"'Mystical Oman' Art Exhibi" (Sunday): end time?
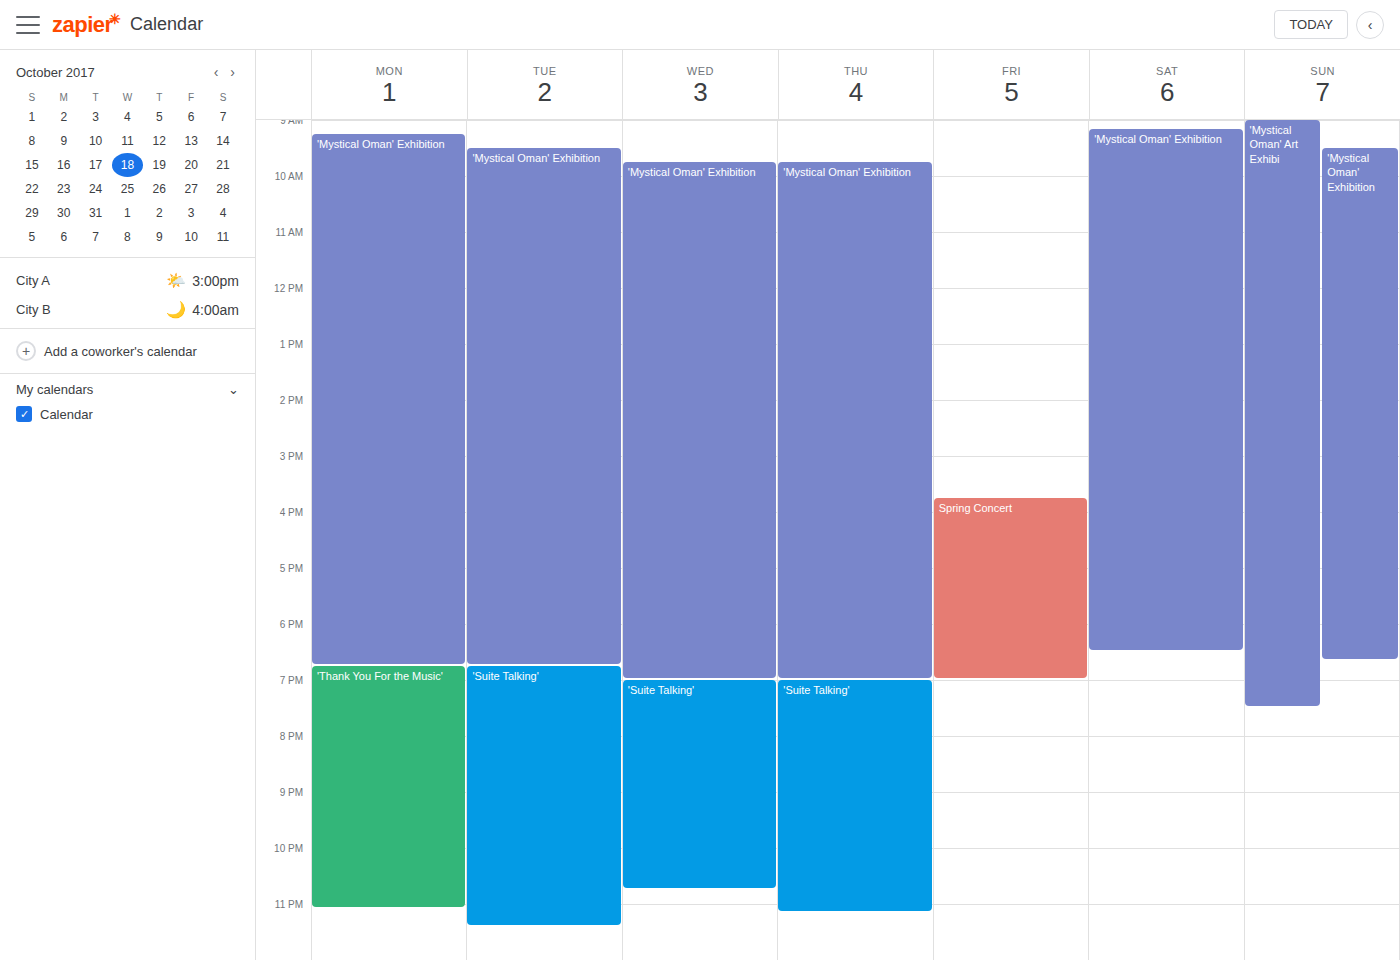
7:30 PM